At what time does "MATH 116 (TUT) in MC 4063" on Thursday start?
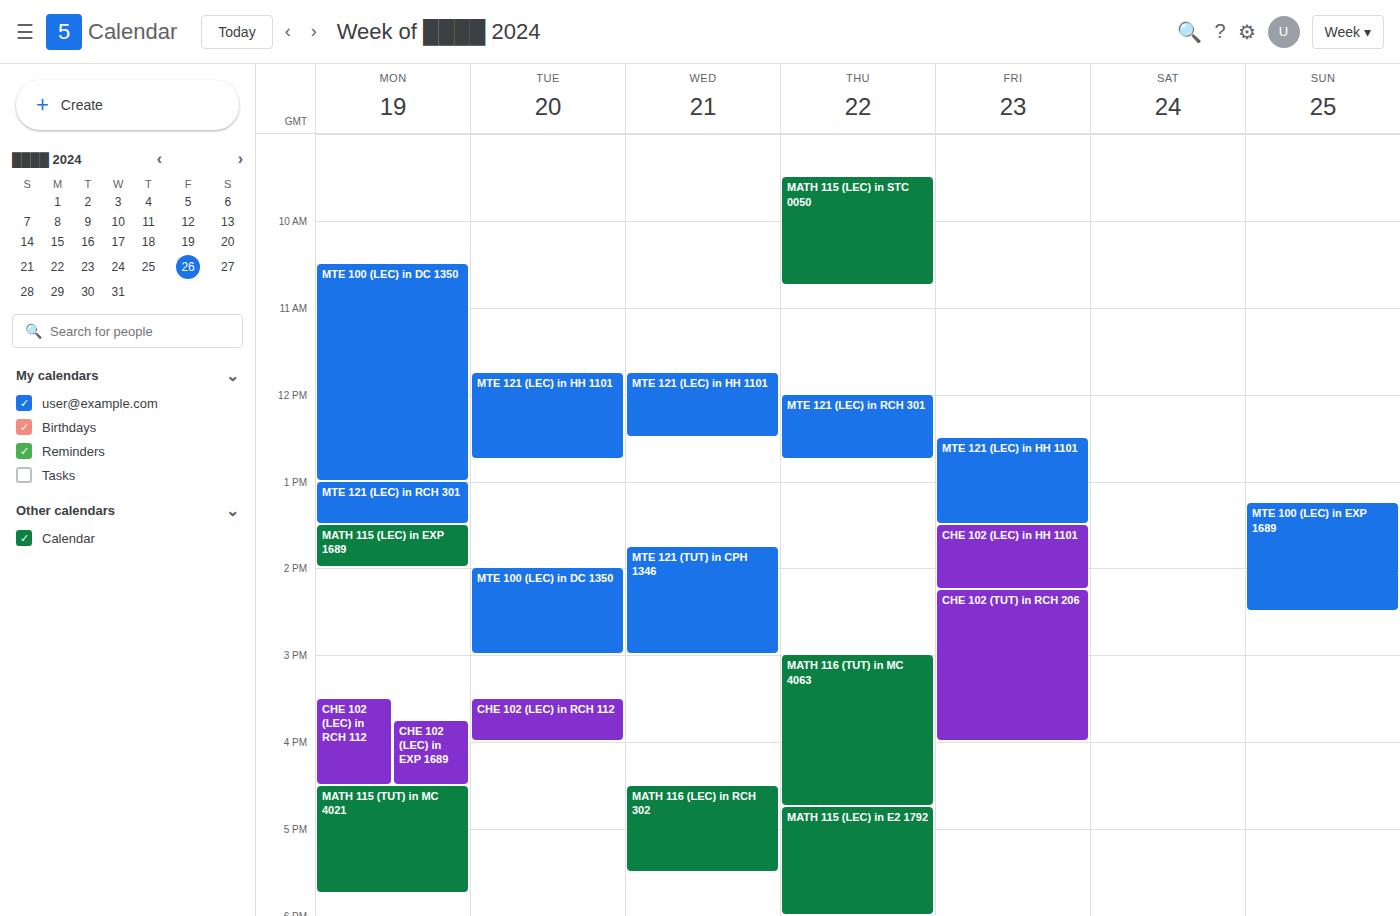
3:00 PM